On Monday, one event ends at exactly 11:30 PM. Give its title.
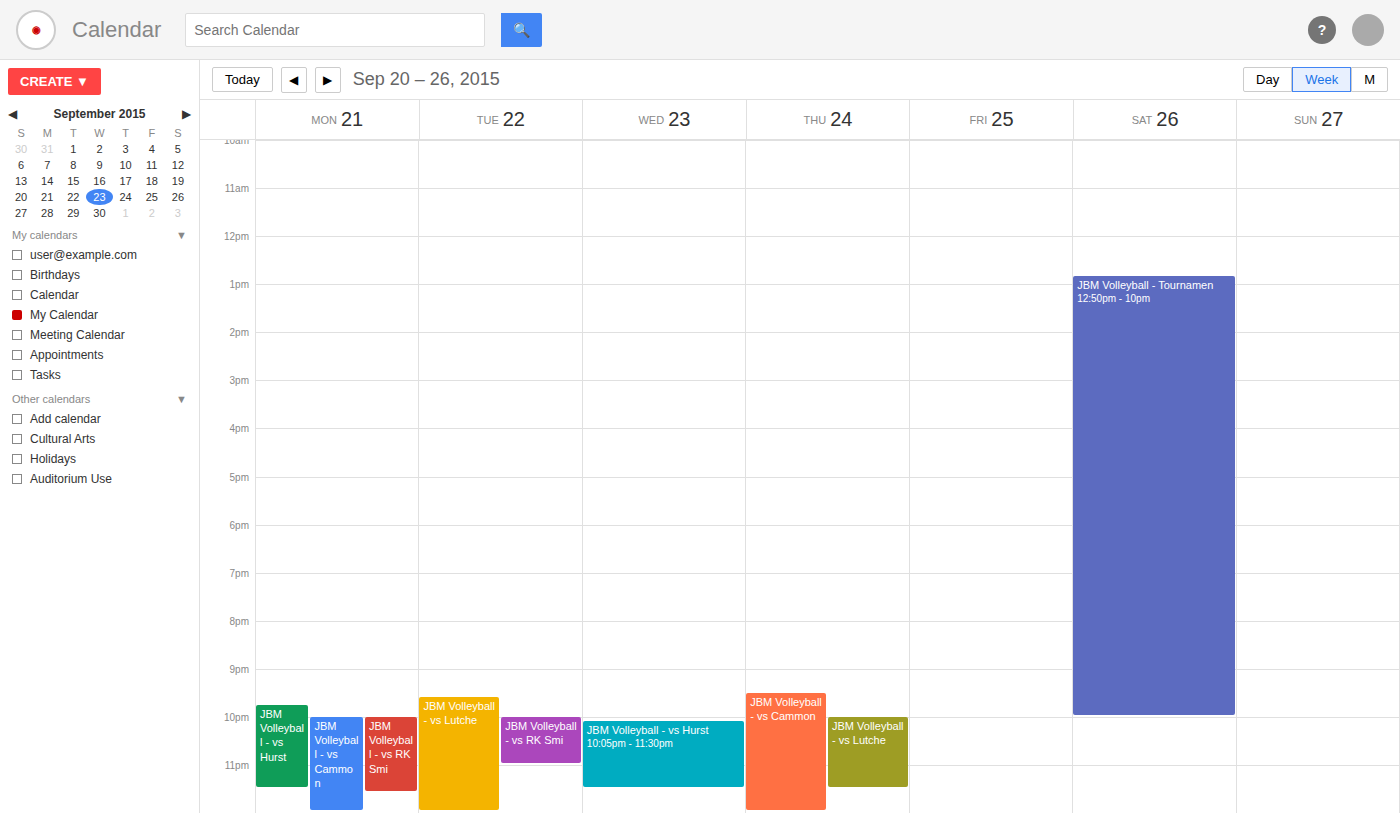
"JBM Volleyball - vs Hurst"